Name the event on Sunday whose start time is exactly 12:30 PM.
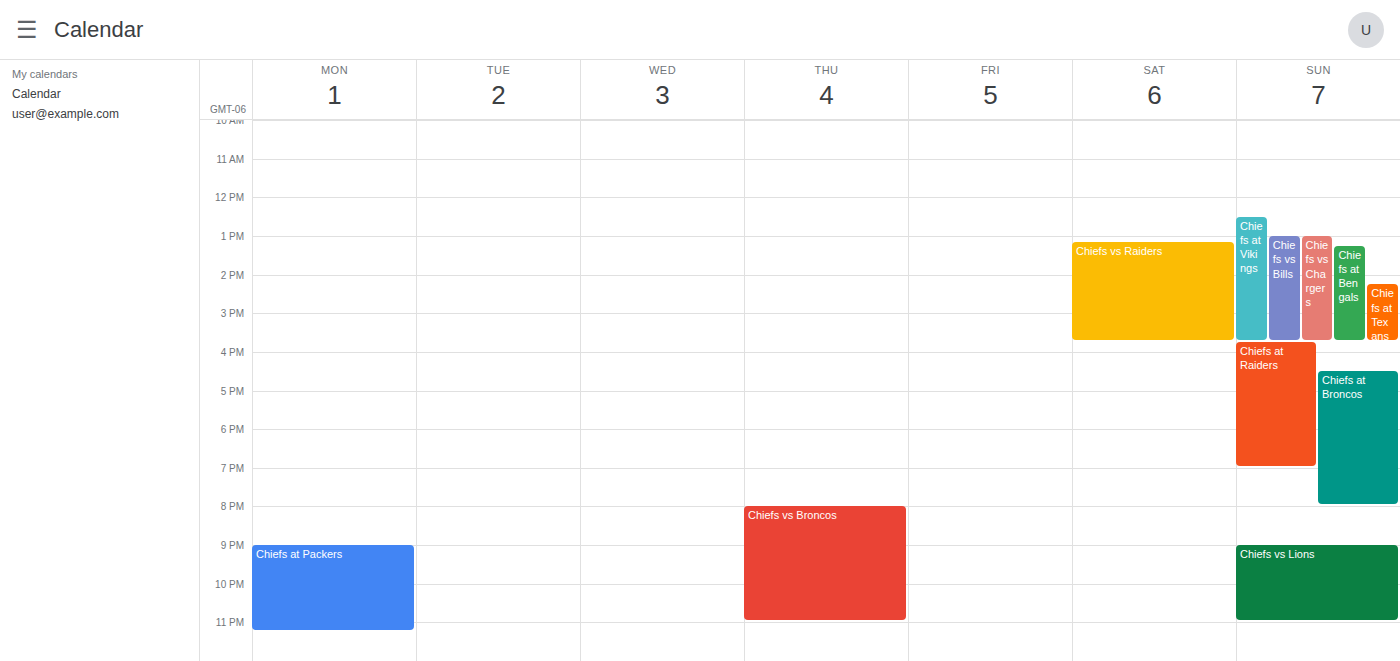
"Chiefs at Vikings"